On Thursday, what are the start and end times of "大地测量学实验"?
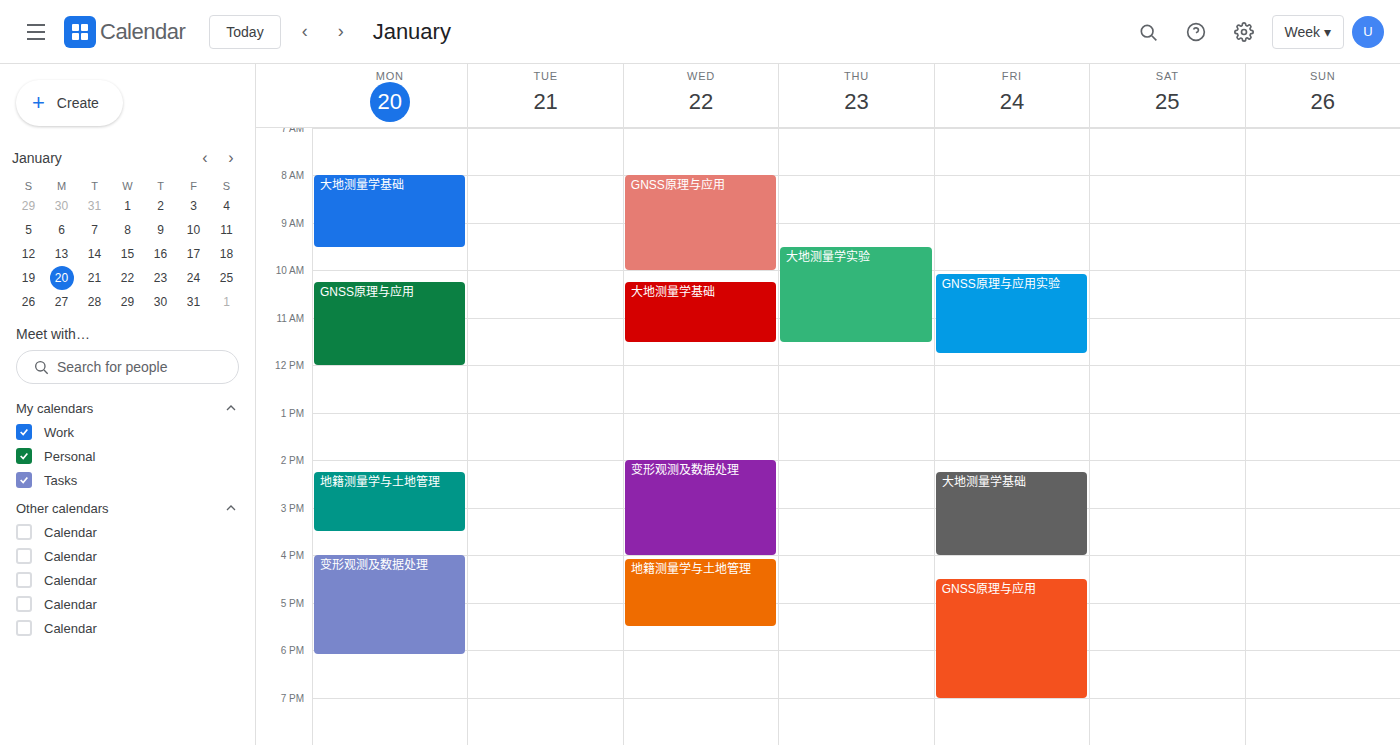
09:30 to 11:30